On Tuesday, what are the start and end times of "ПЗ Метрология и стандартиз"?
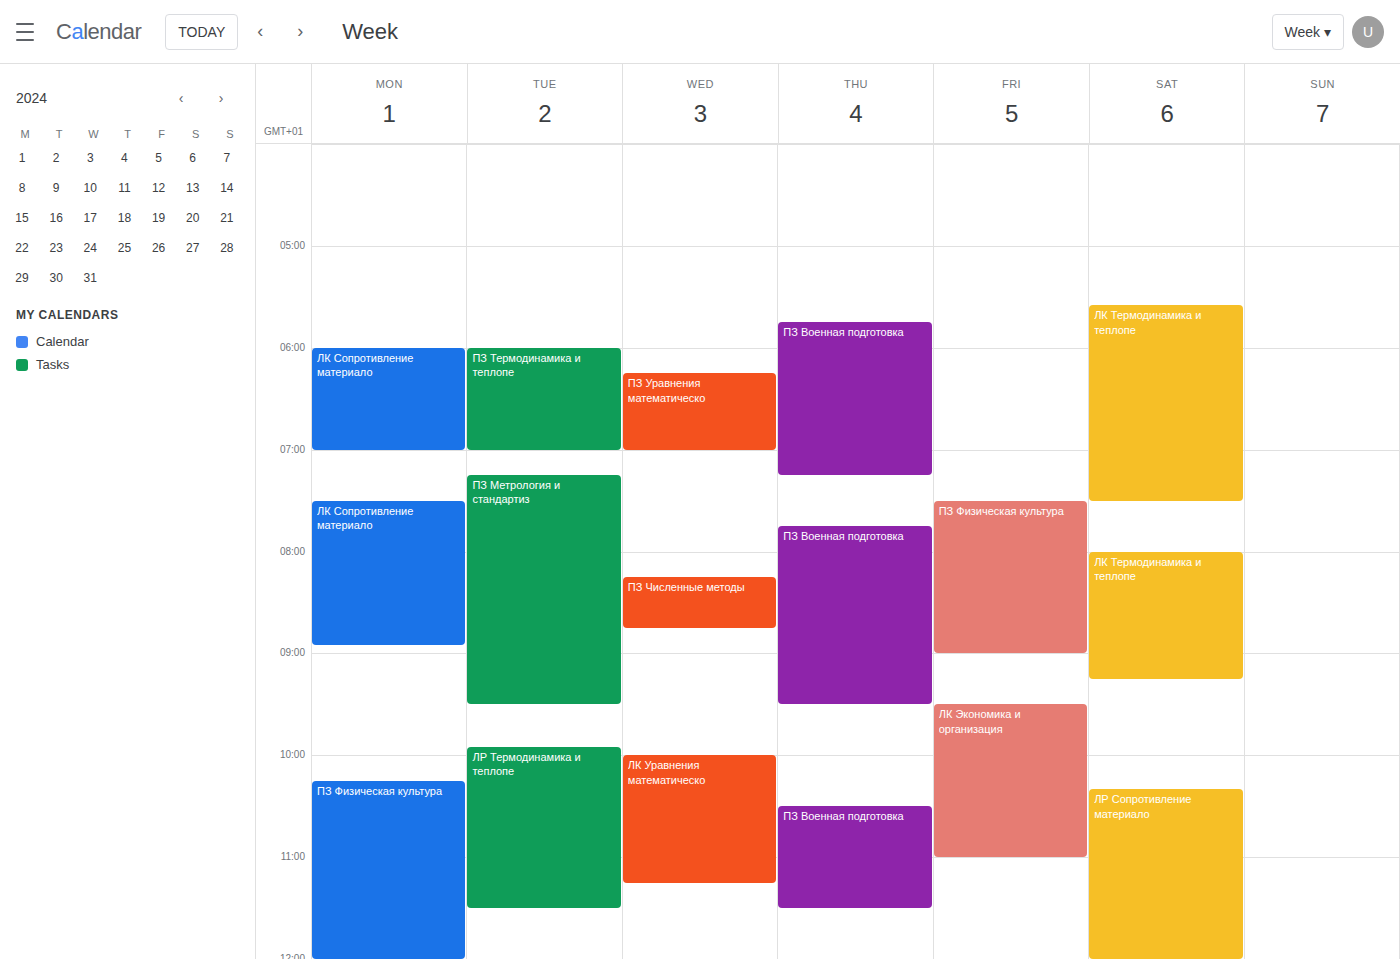
07:15 to 09:30